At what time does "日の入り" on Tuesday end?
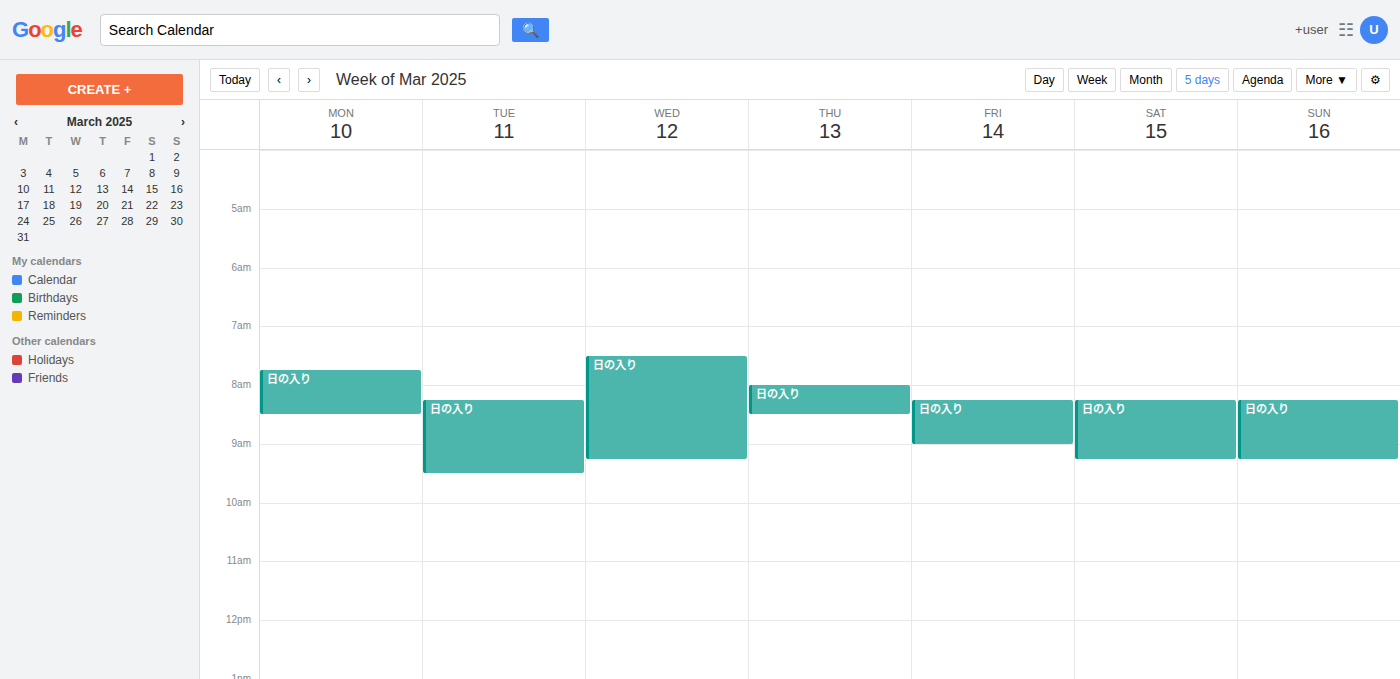
9:30 AM